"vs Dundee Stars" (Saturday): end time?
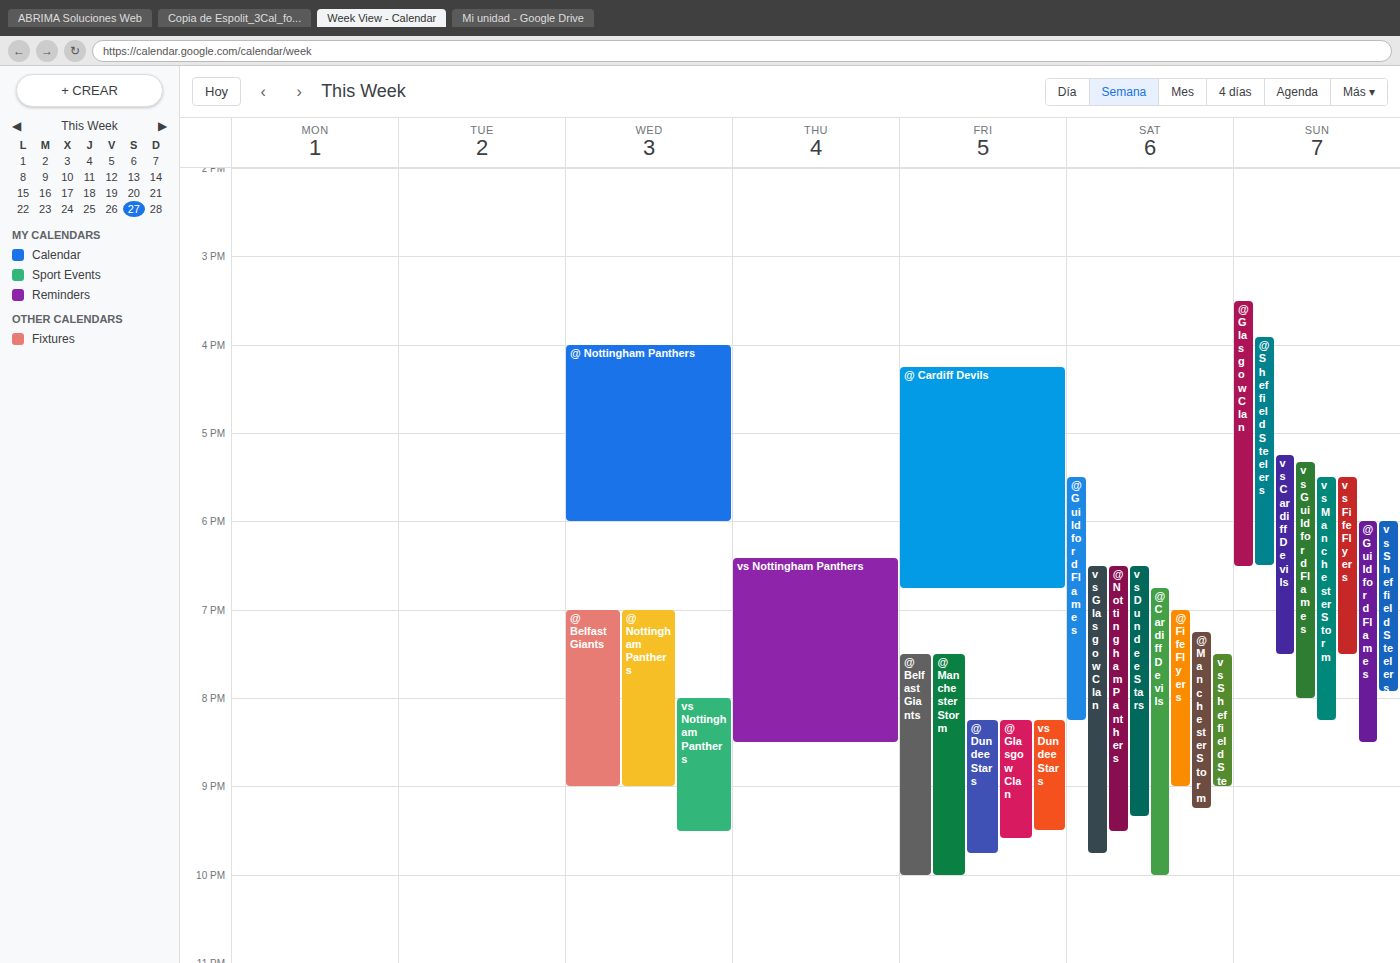
21:20